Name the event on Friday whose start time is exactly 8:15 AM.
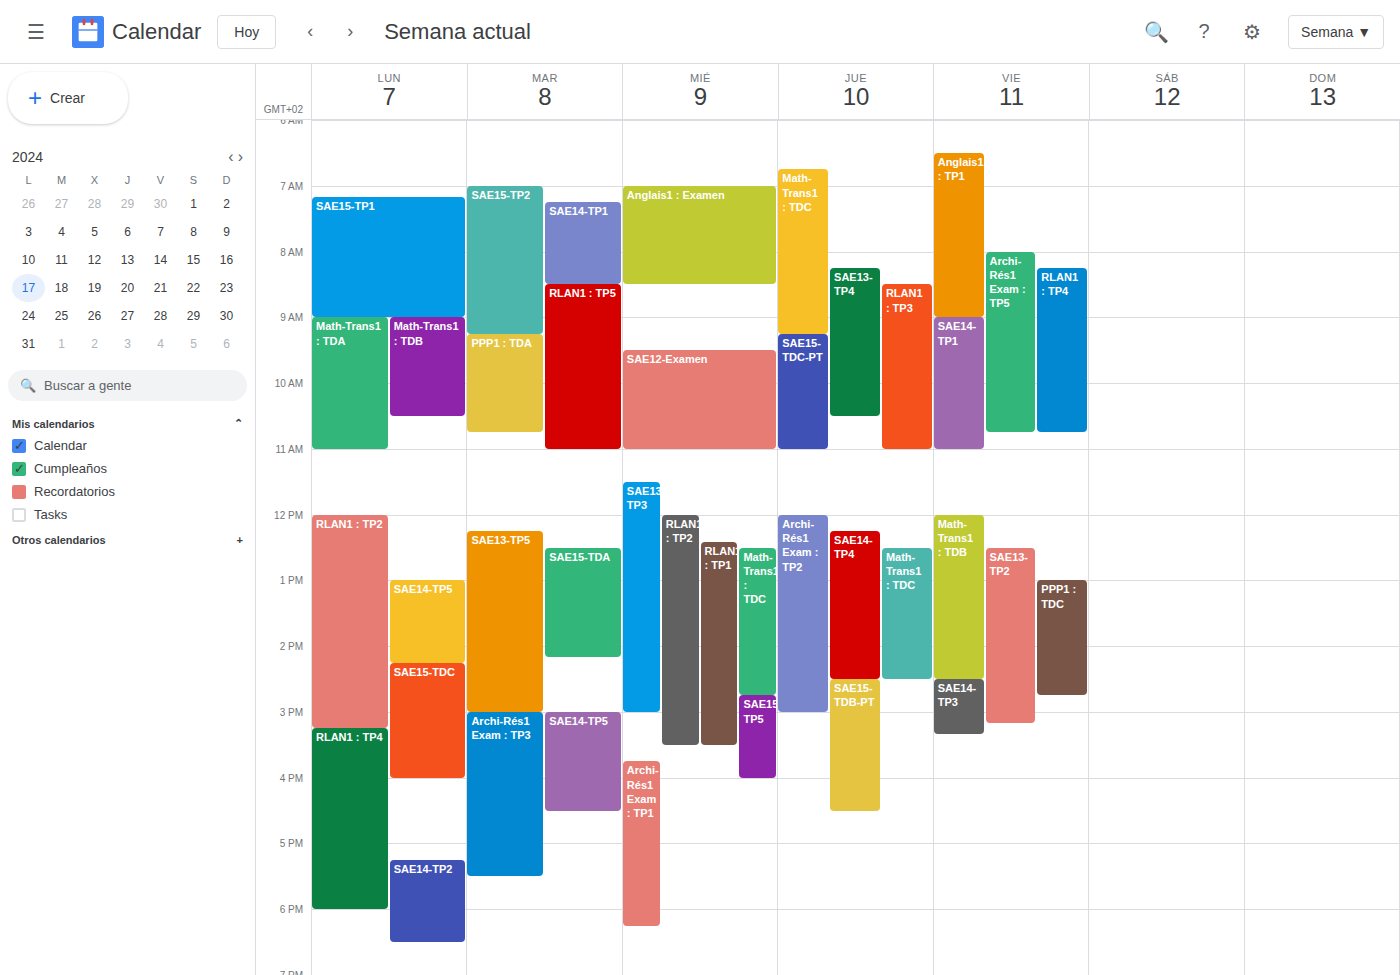
"RLAN1 : TP4"